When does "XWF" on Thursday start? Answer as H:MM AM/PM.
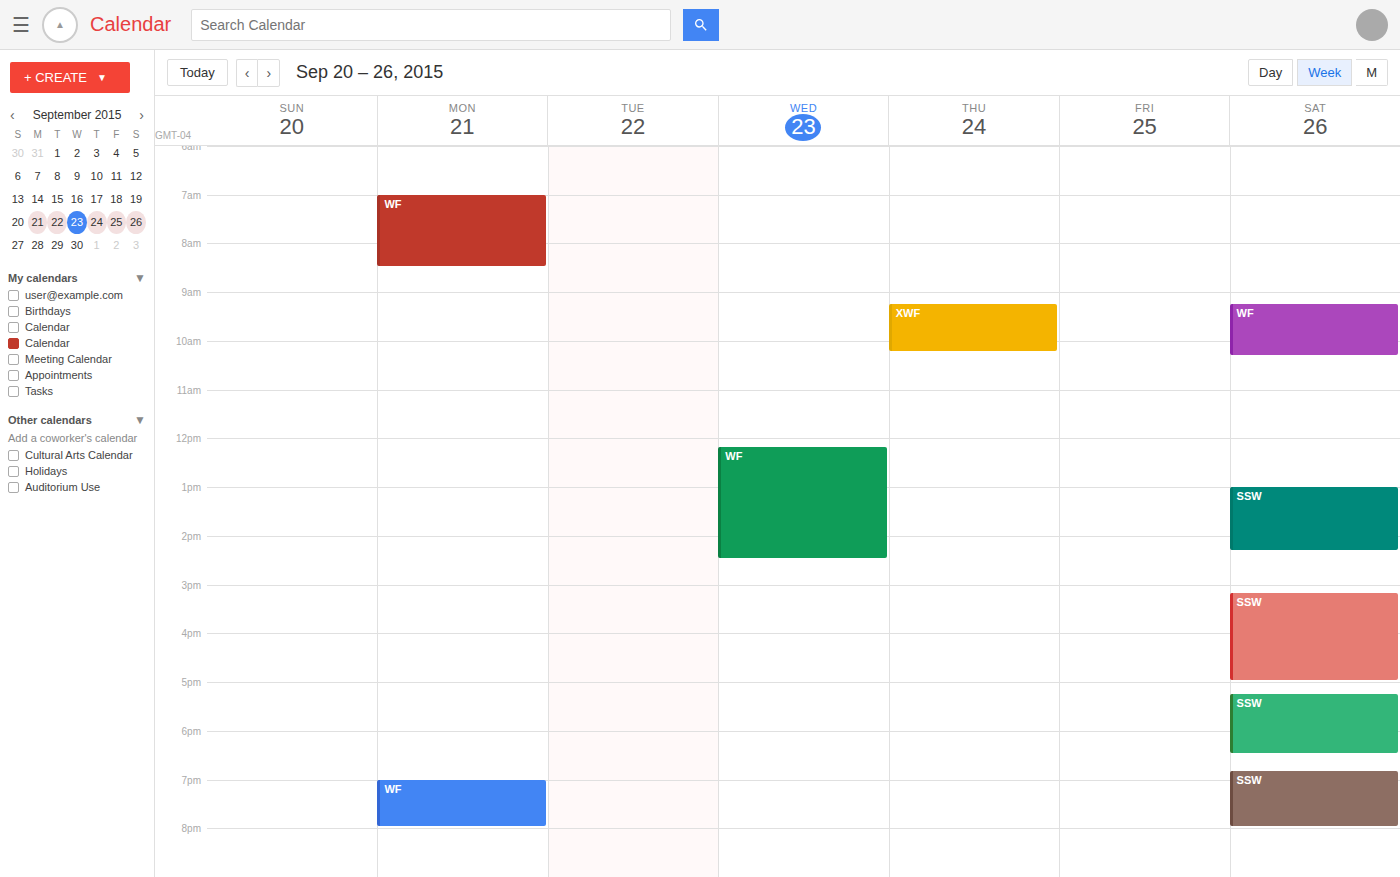
9:15 AM